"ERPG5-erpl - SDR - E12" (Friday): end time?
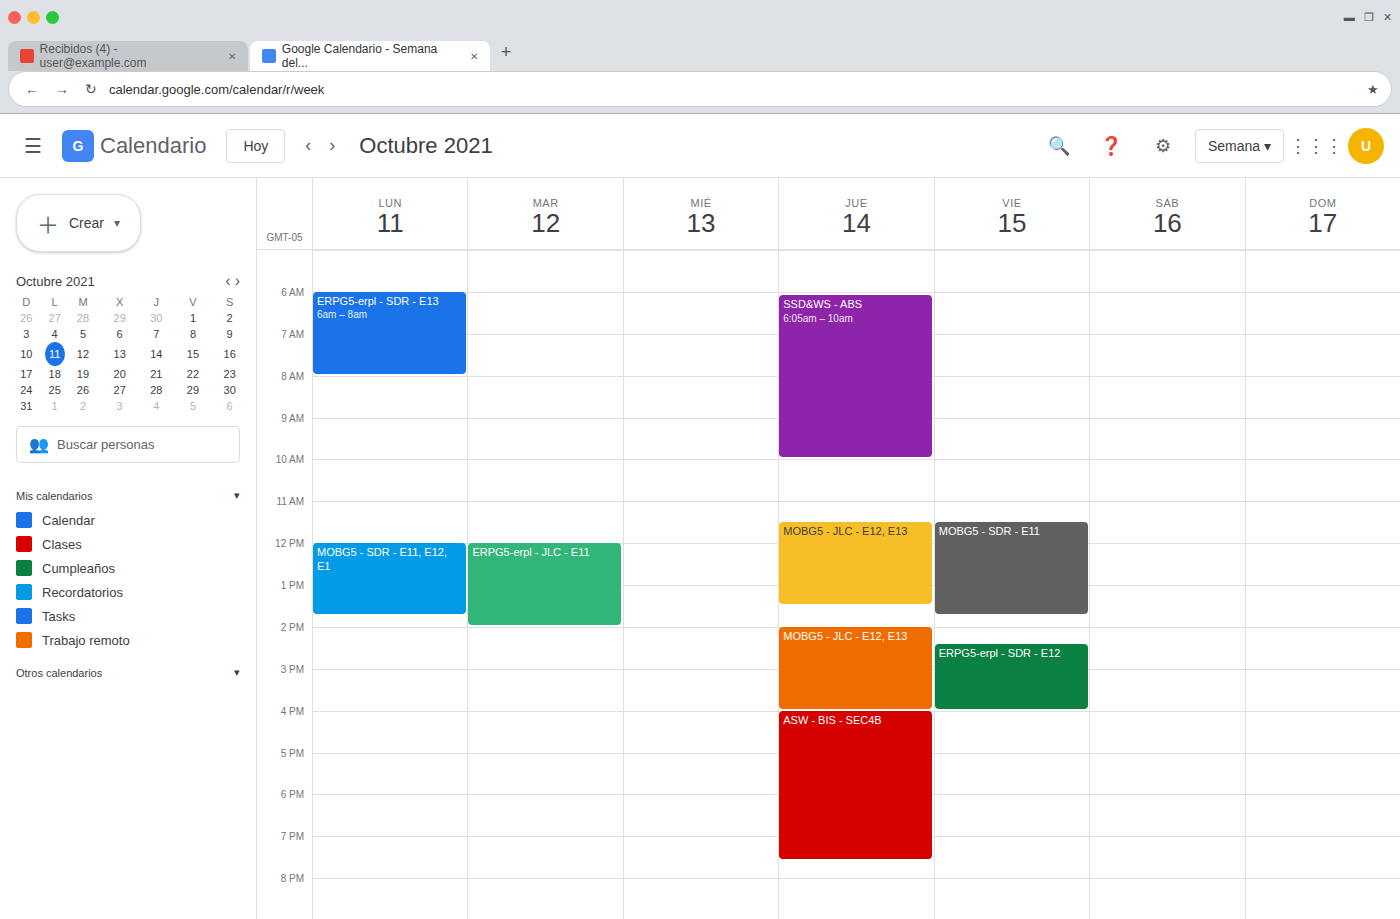
4:00 PM